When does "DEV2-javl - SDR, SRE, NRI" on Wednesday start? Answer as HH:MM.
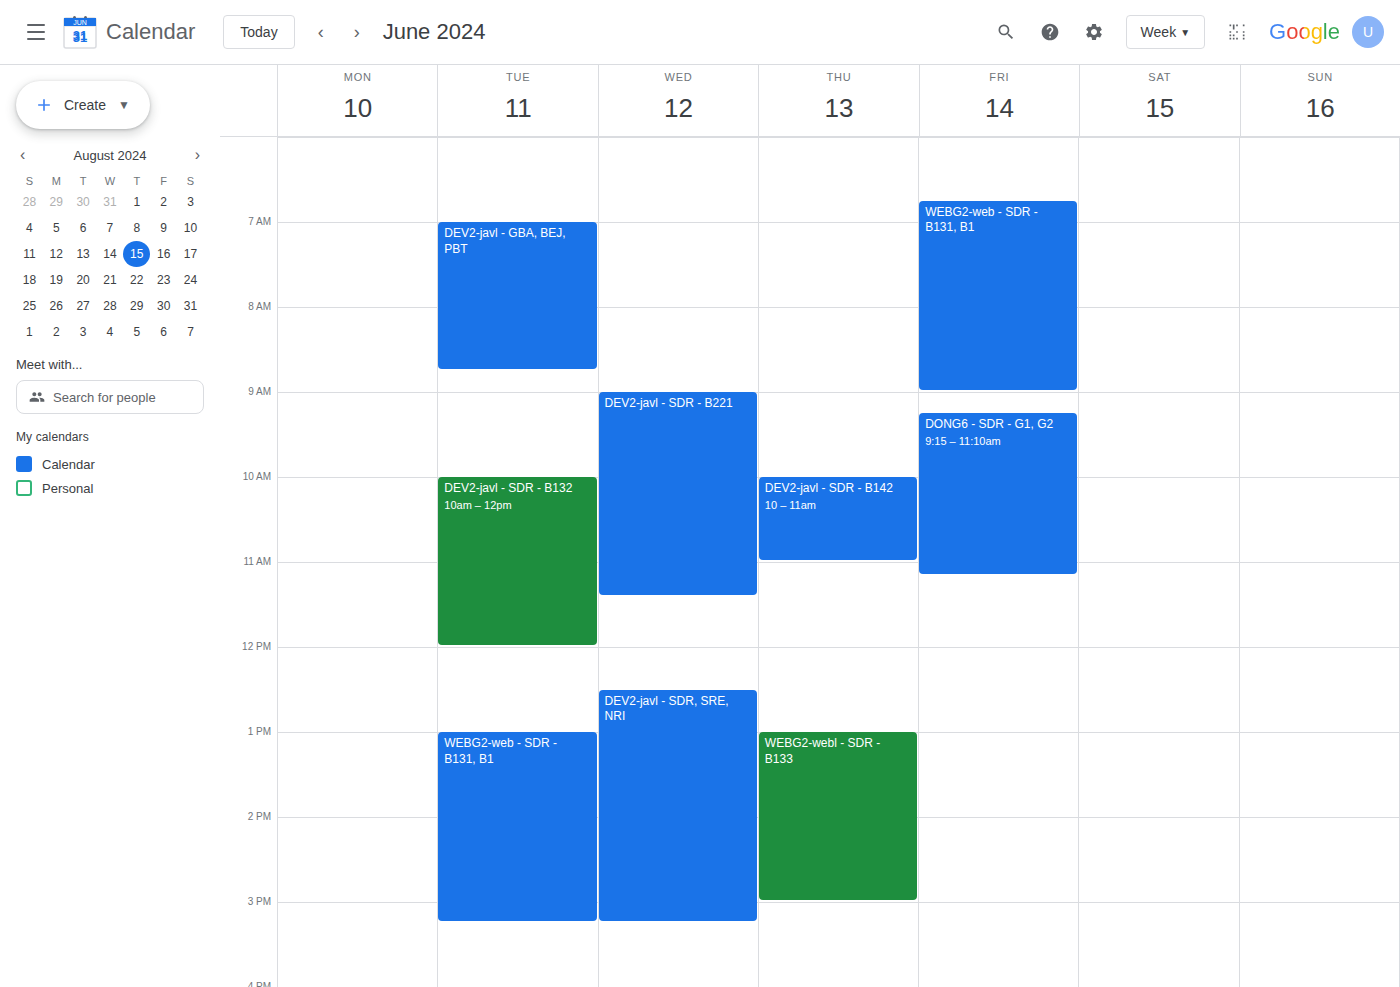
12:30